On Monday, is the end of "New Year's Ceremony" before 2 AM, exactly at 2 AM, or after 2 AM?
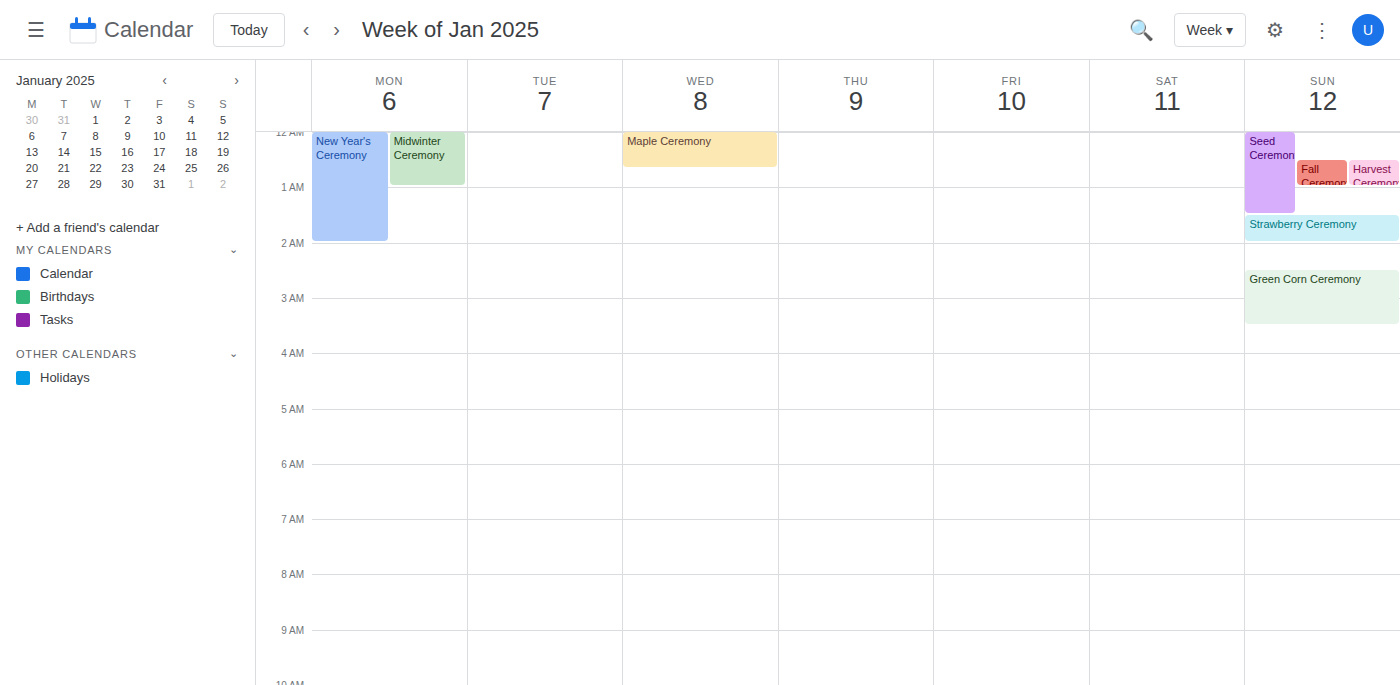
2:00 AM -- exactly at 2 AM, on the 2 AM line.